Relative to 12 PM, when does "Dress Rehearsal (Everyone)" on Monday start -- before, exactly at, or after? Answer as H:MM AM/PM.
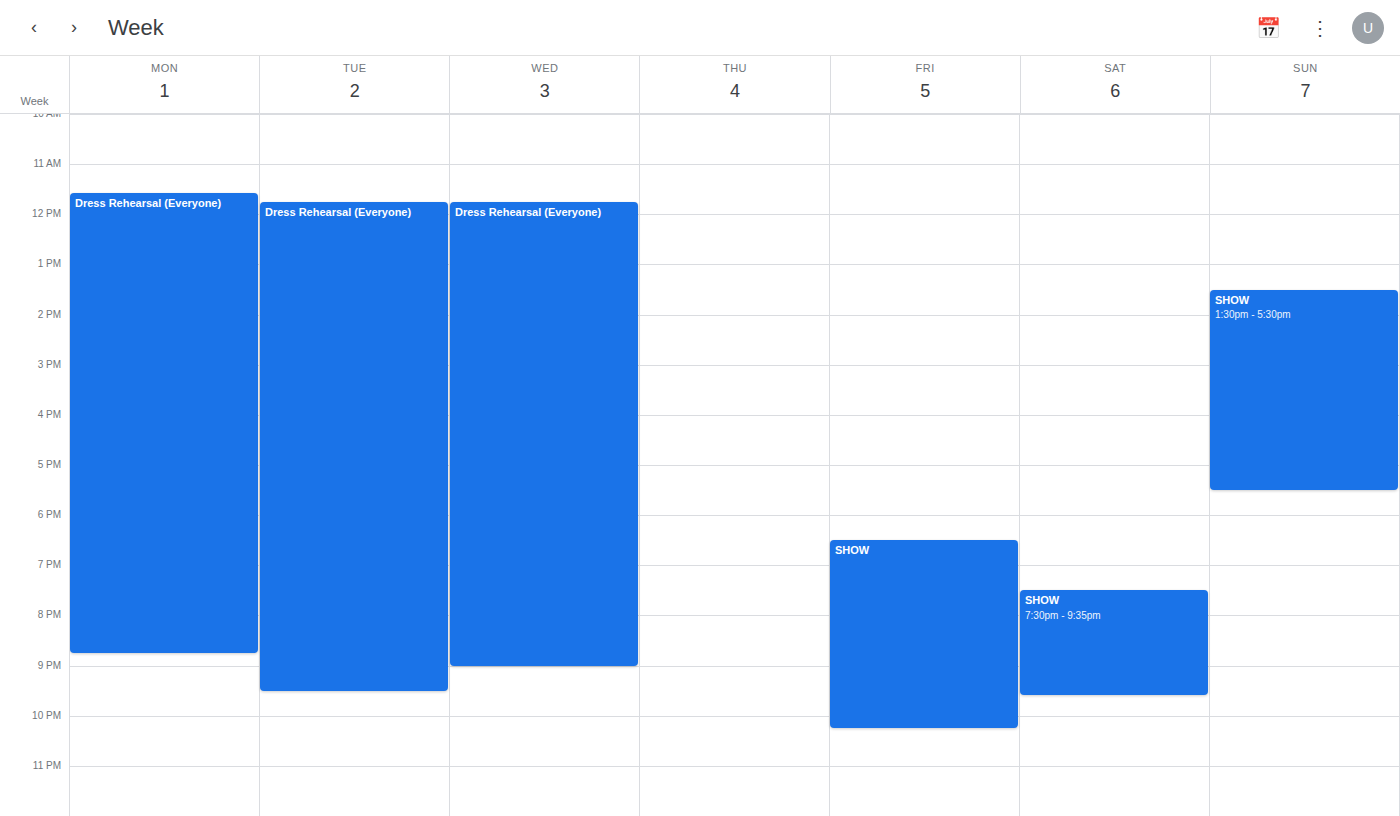
11:35 AM -- before 12 PM, 25 minutes above the 12 PM line.